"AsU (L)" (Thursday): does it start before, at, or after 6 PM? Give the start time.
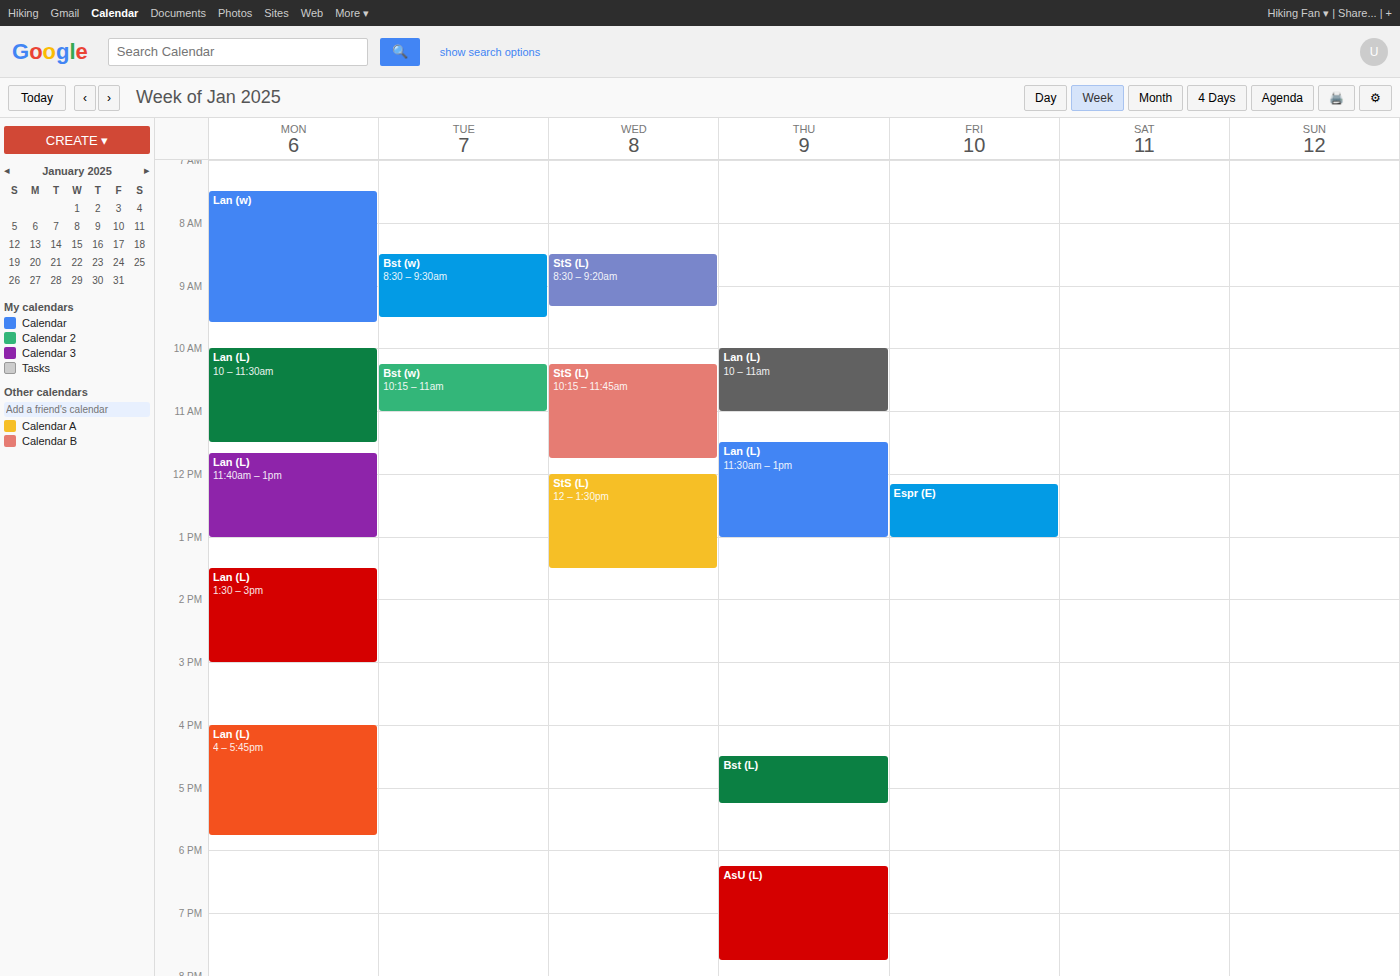
6:15 PM -- after 6 PM, 15 minutes below the 6 PM line.